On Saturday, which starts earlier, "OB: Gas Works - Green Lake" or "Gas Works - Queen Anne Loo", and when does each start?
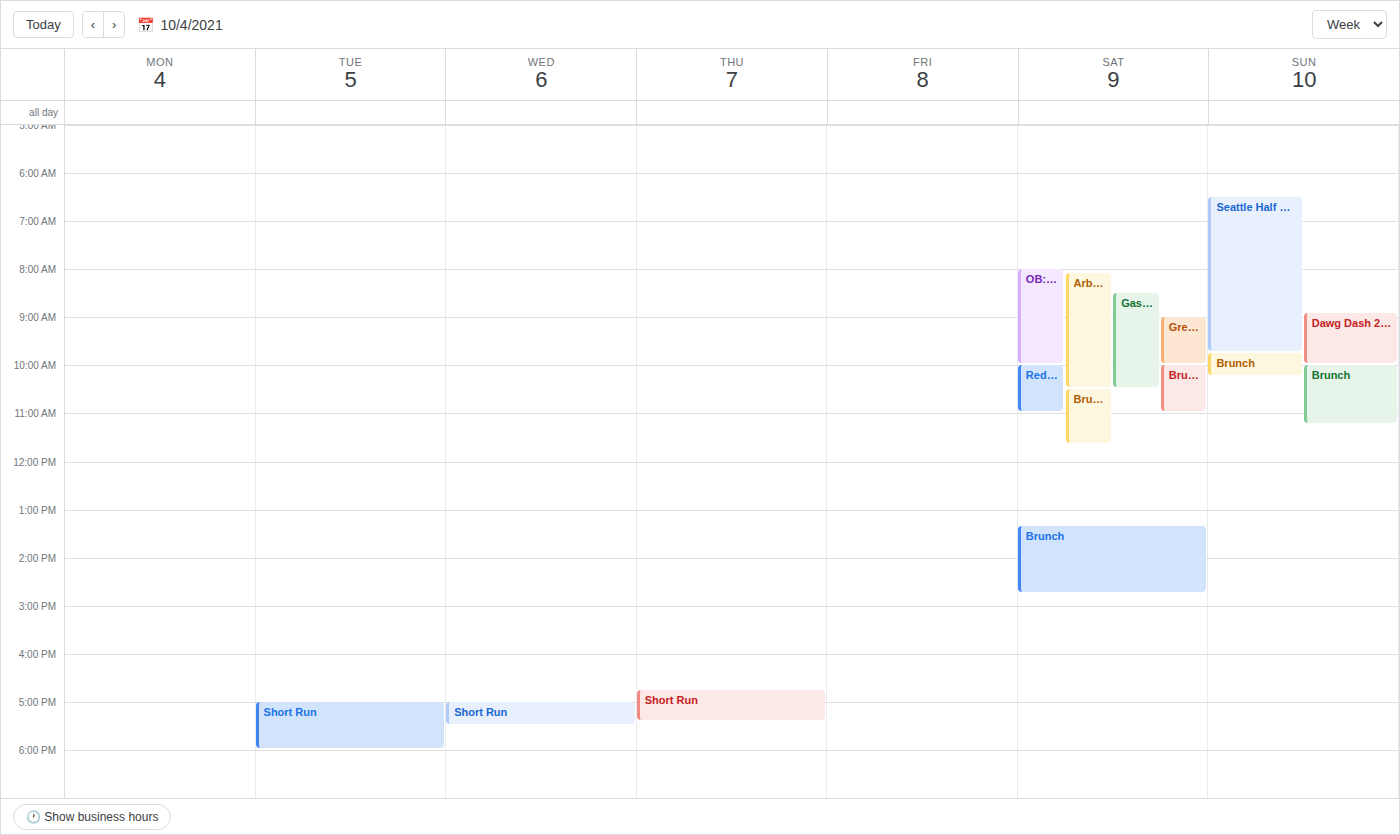
"OB: Gas Works - Green Lake" 8:00 AM; "Gas Works - Queen Anne Loo" 8:30 AM.